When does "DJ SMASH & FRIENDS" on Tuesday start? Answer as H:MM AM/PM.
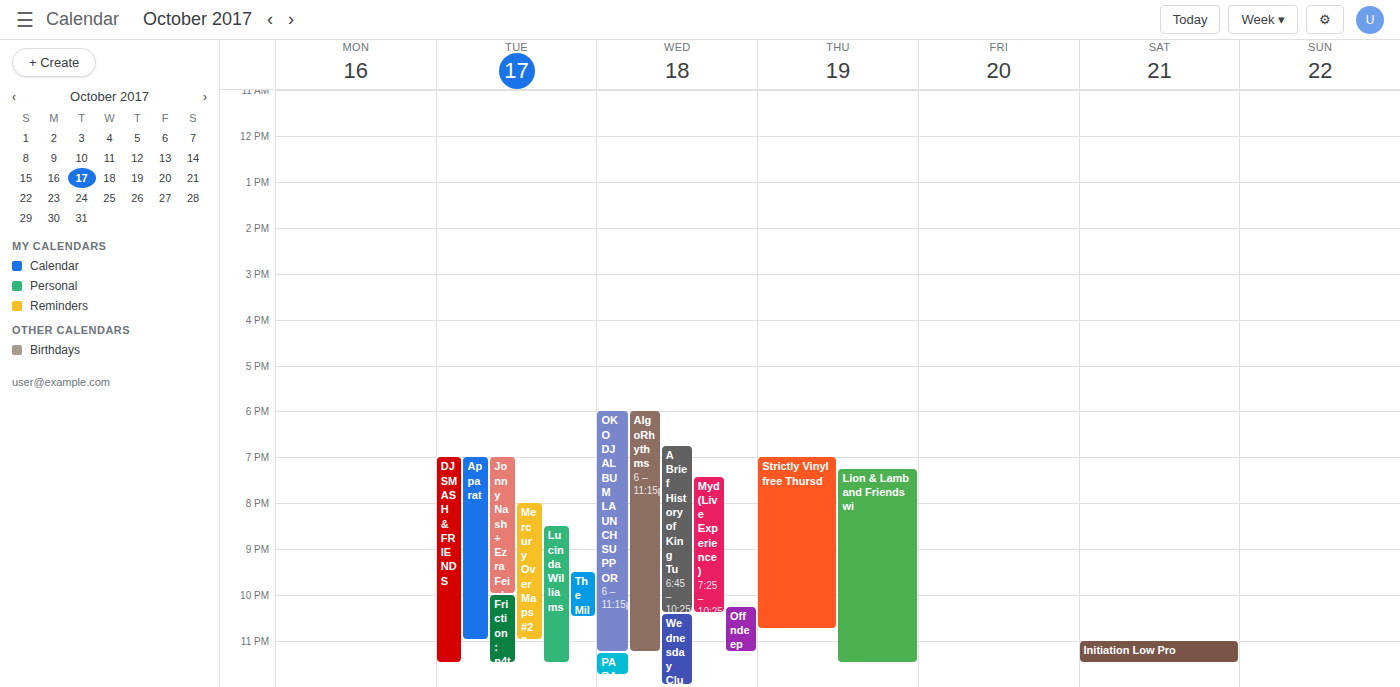
7:00 PM